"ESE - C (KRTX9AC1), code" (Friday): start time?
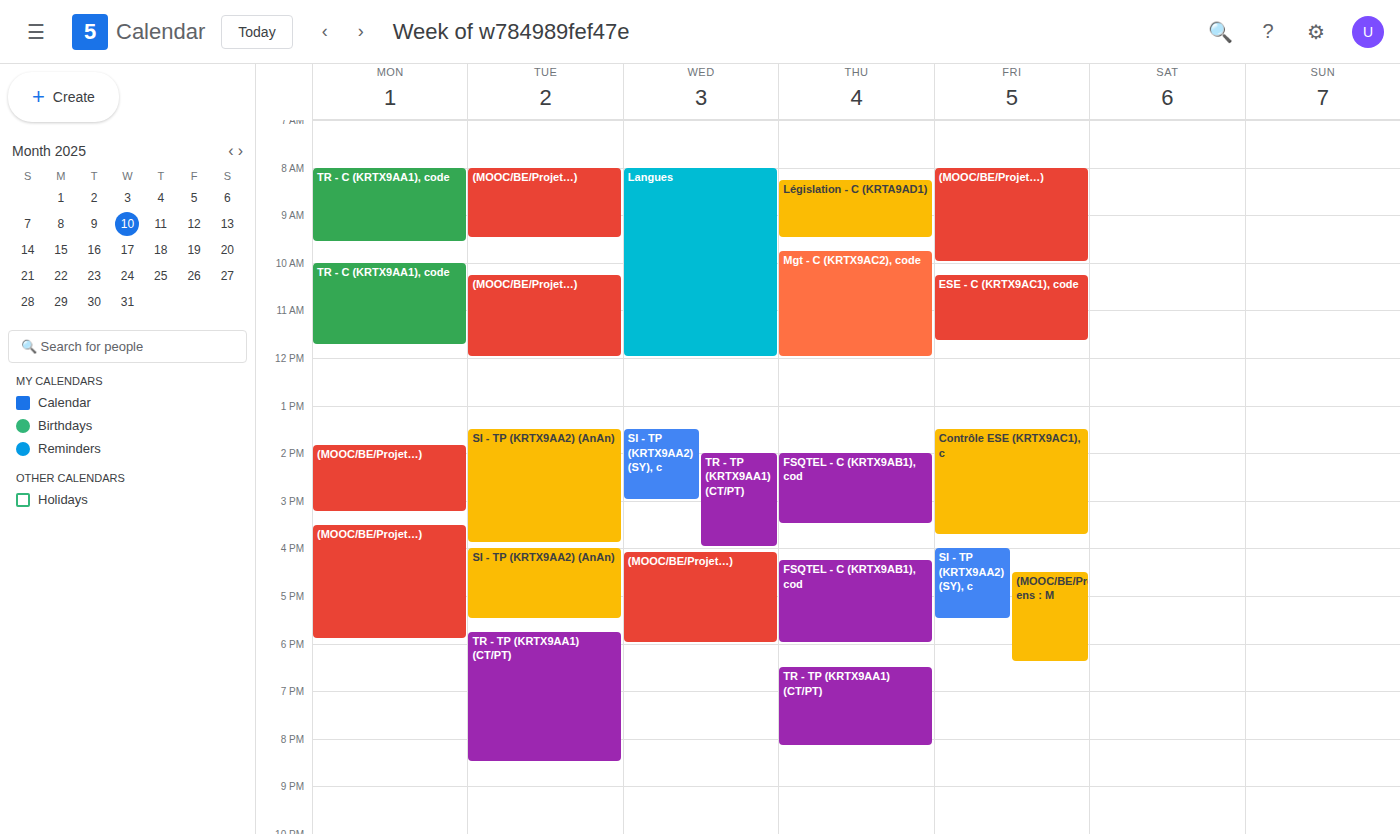
10:15 AM